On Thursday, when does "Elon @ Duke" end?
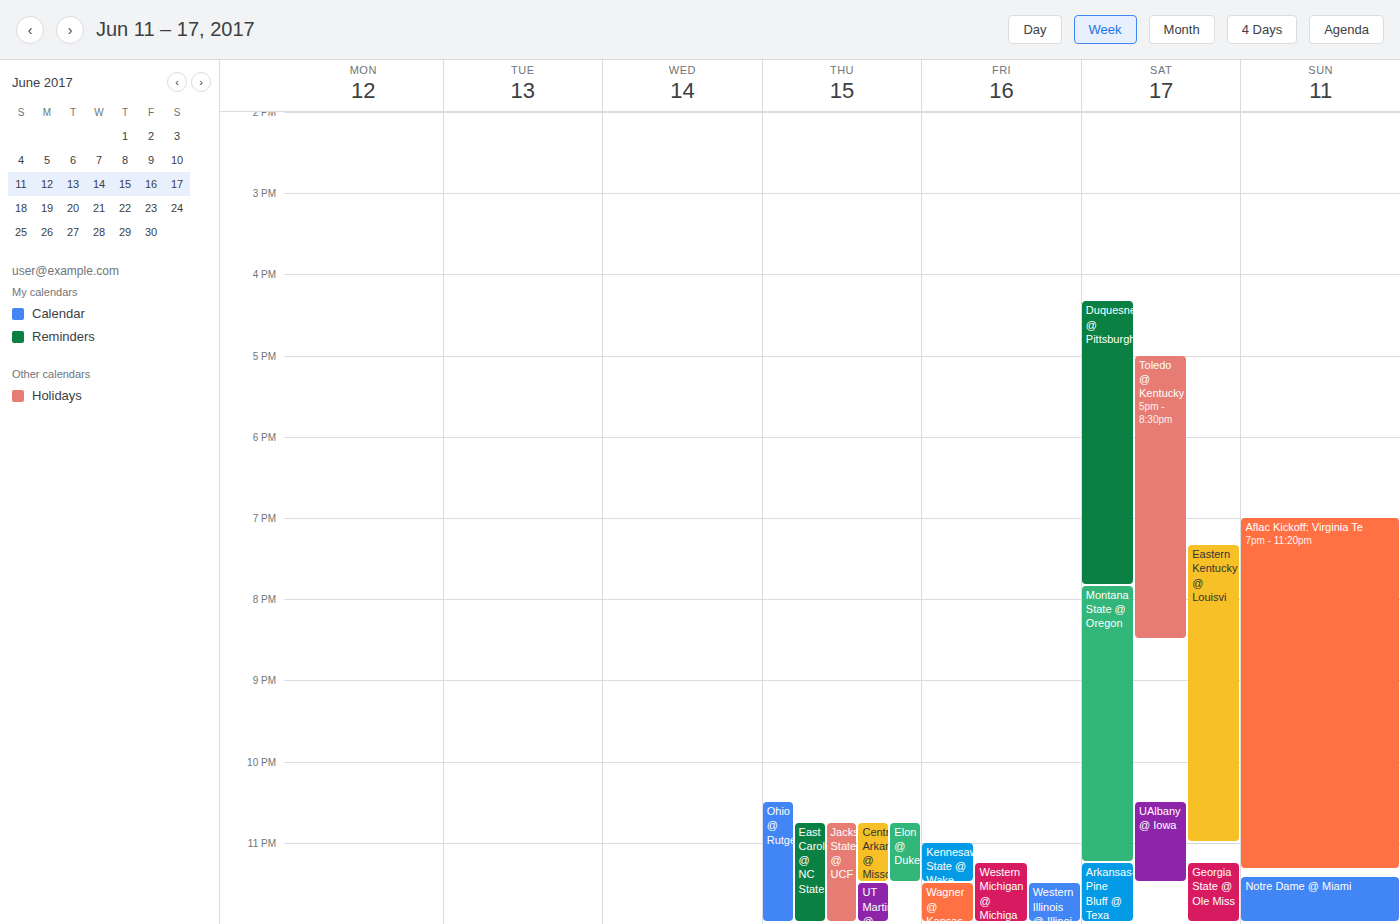
23:30